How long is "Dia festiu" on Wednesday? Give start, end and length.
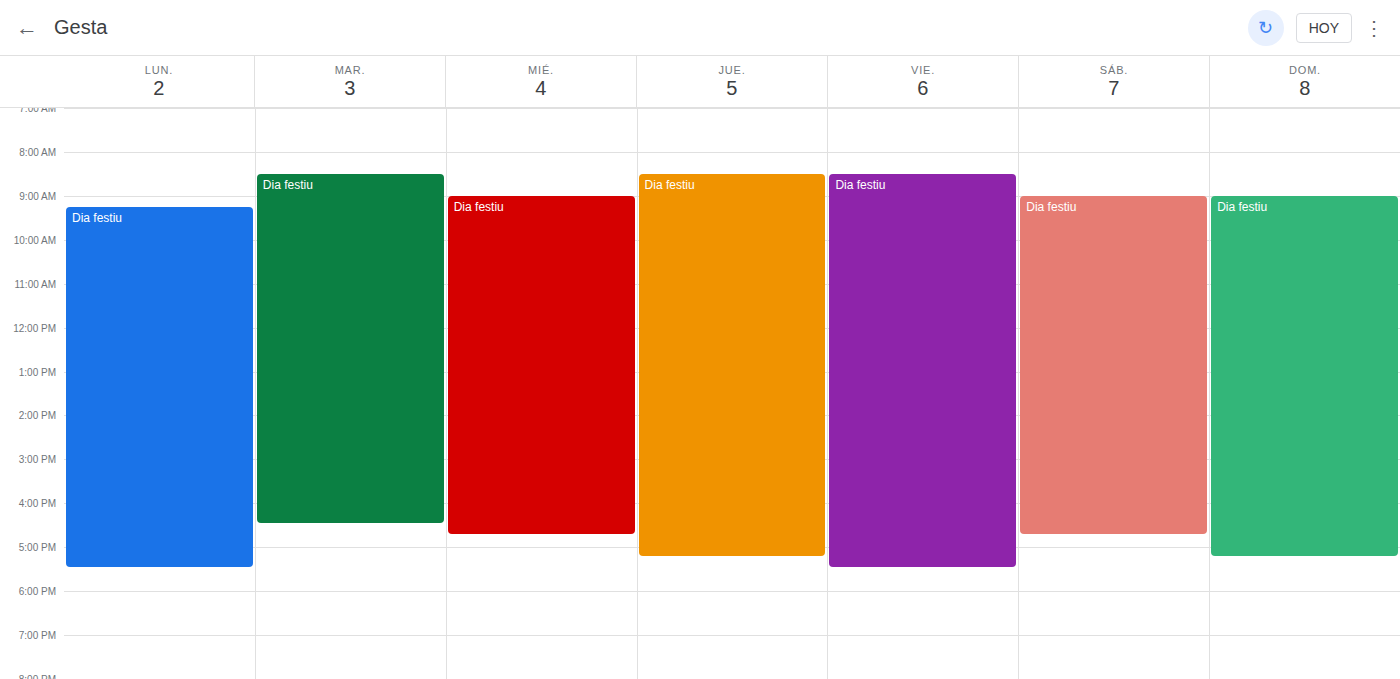
9:00 AM to 4:45 PM, 7 hours 45 minutes